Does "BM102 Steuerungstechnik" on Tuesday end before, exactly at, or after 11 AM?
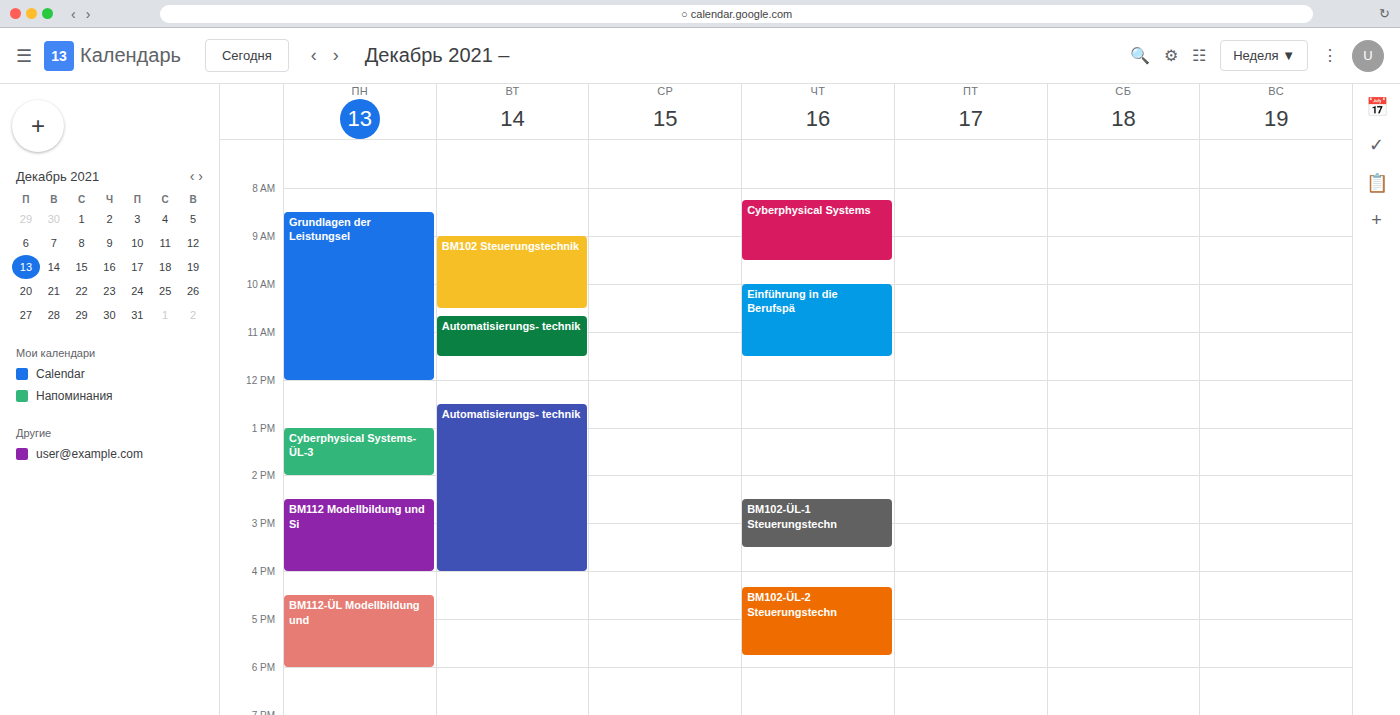
10:30 AM -- before 11 AM, 30 minutes above the 11 AM line.